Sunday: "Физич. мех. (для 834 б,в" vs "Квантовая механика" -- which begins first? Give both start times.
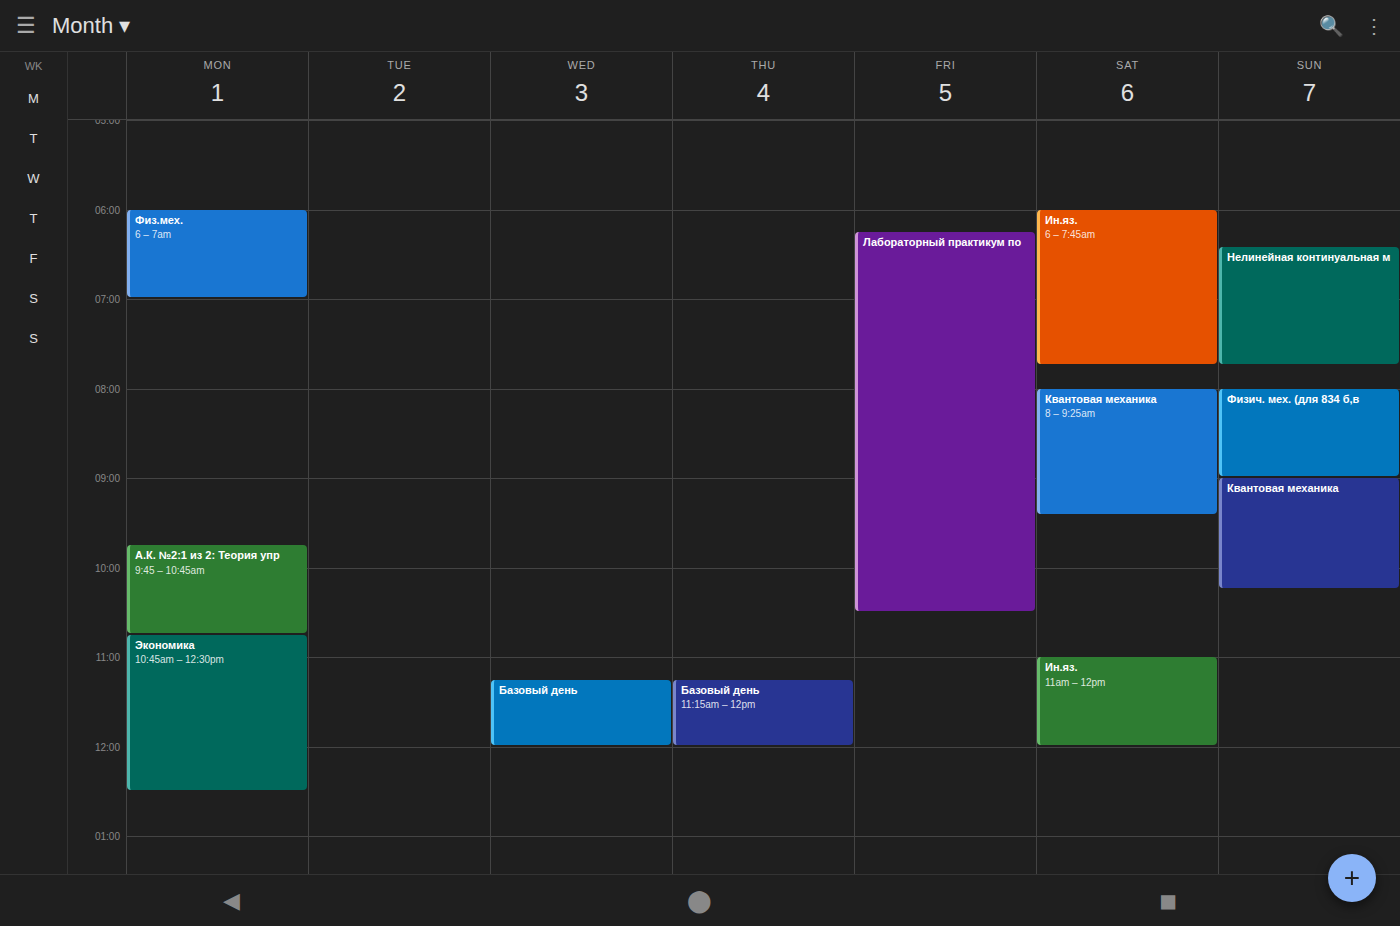
"Физич. мех. (для 834 б,в" 8:00 AM; "Квантовая механика" 9:00 AM.